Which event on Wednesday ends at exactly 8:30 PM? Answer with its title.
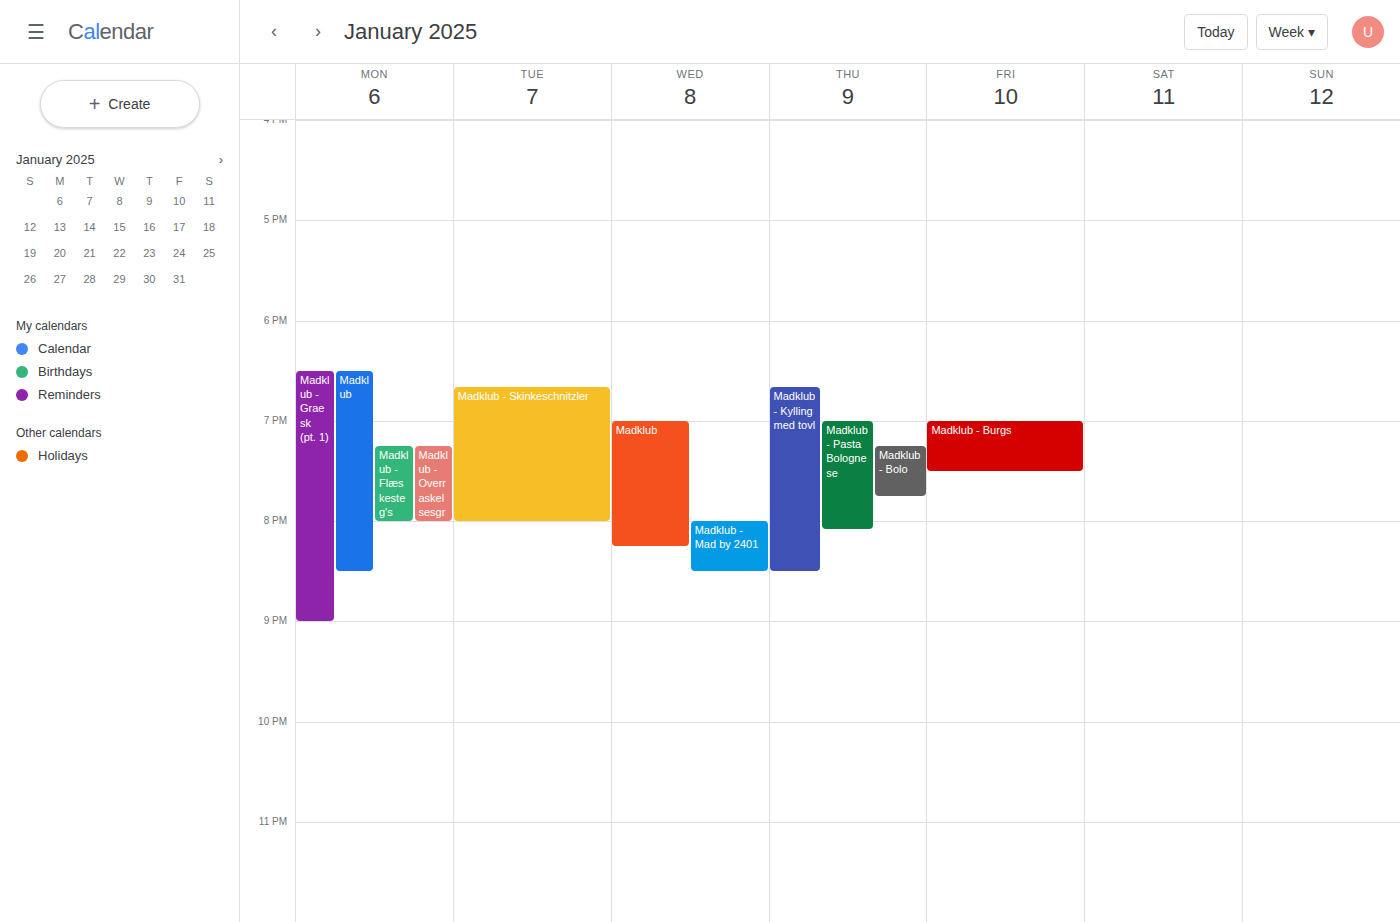
"Madklub - Mad by 2401"